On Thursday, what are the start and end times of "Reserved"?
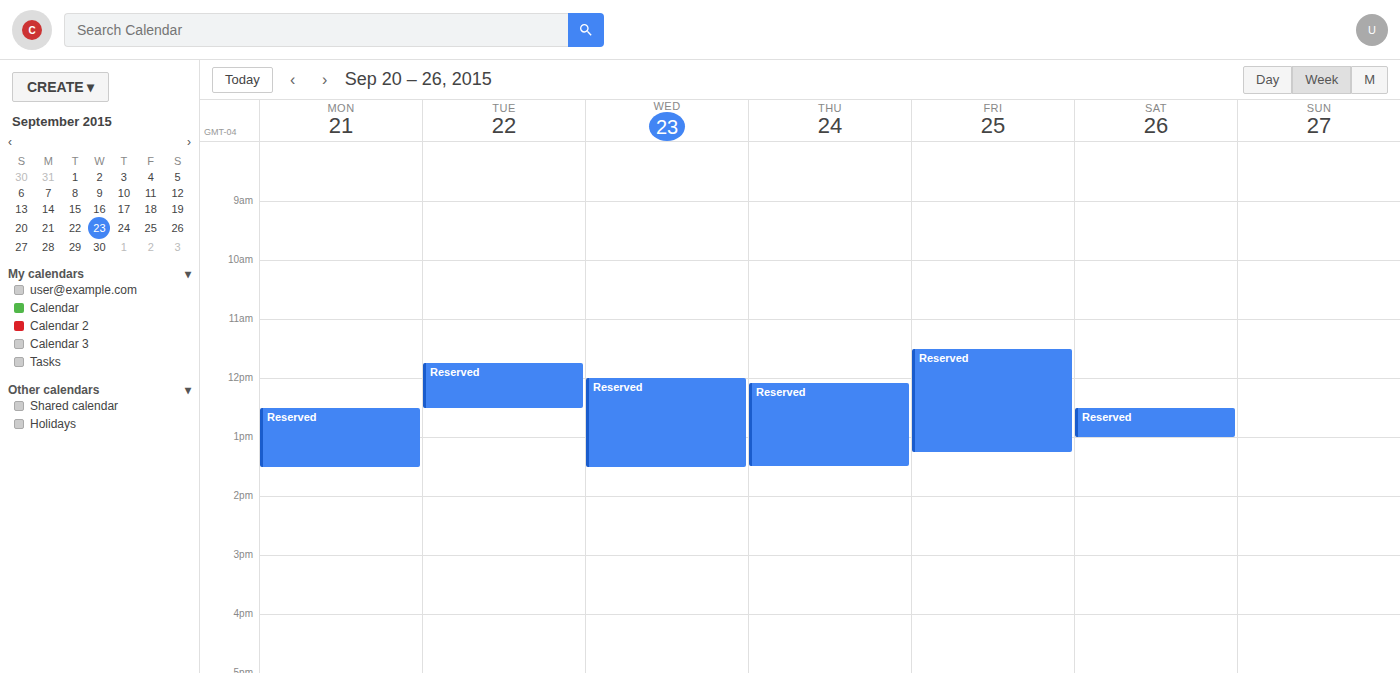
12:05 PM to 1:30 PM